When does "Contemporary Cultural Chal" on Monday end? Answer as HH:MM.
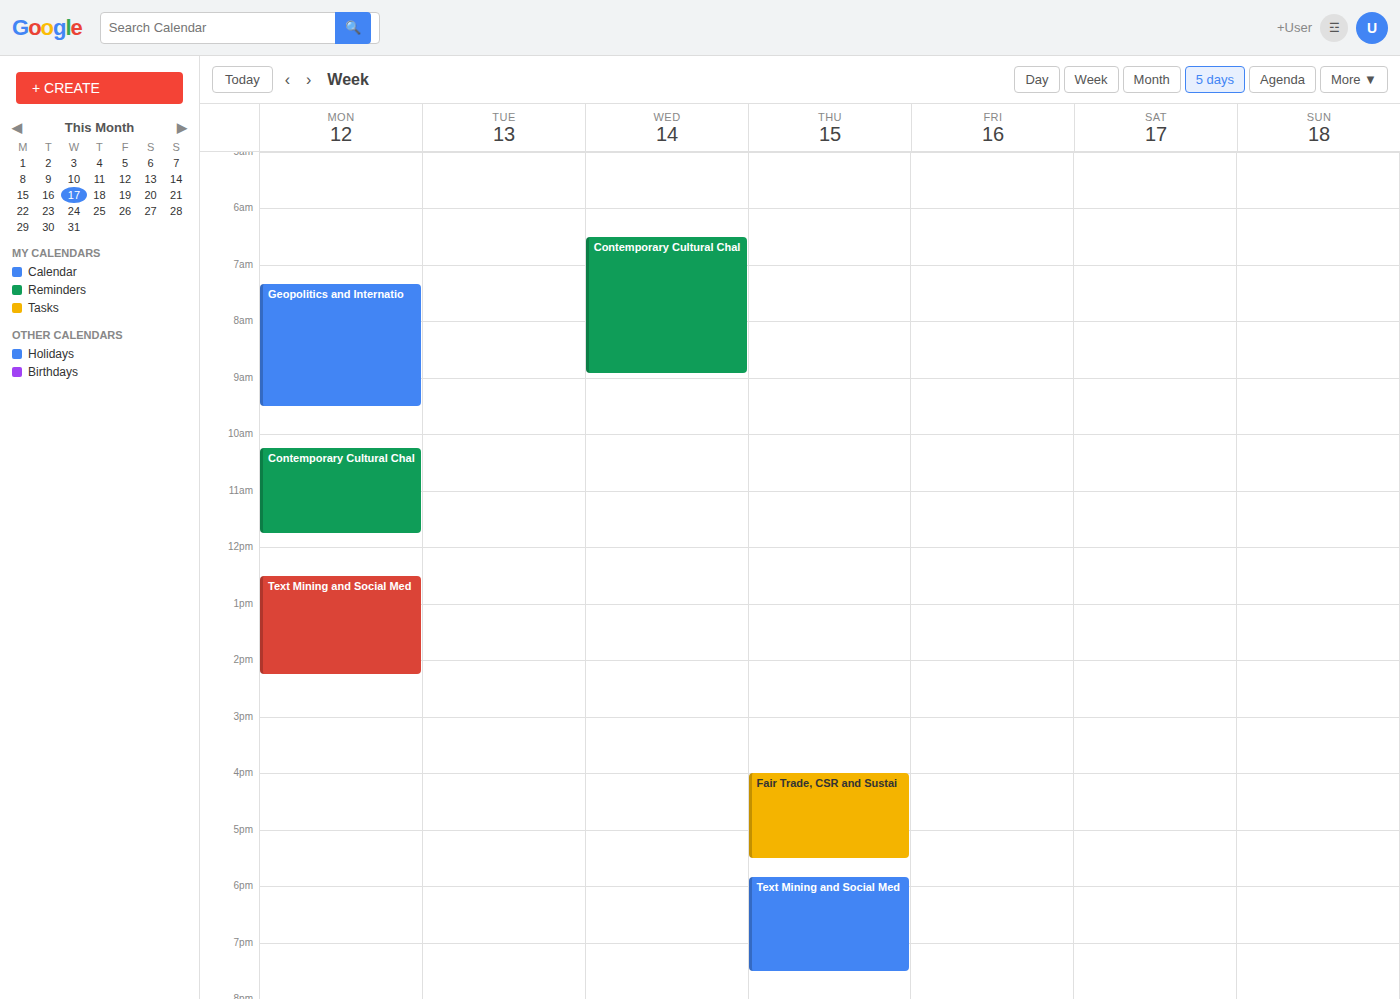
11:45